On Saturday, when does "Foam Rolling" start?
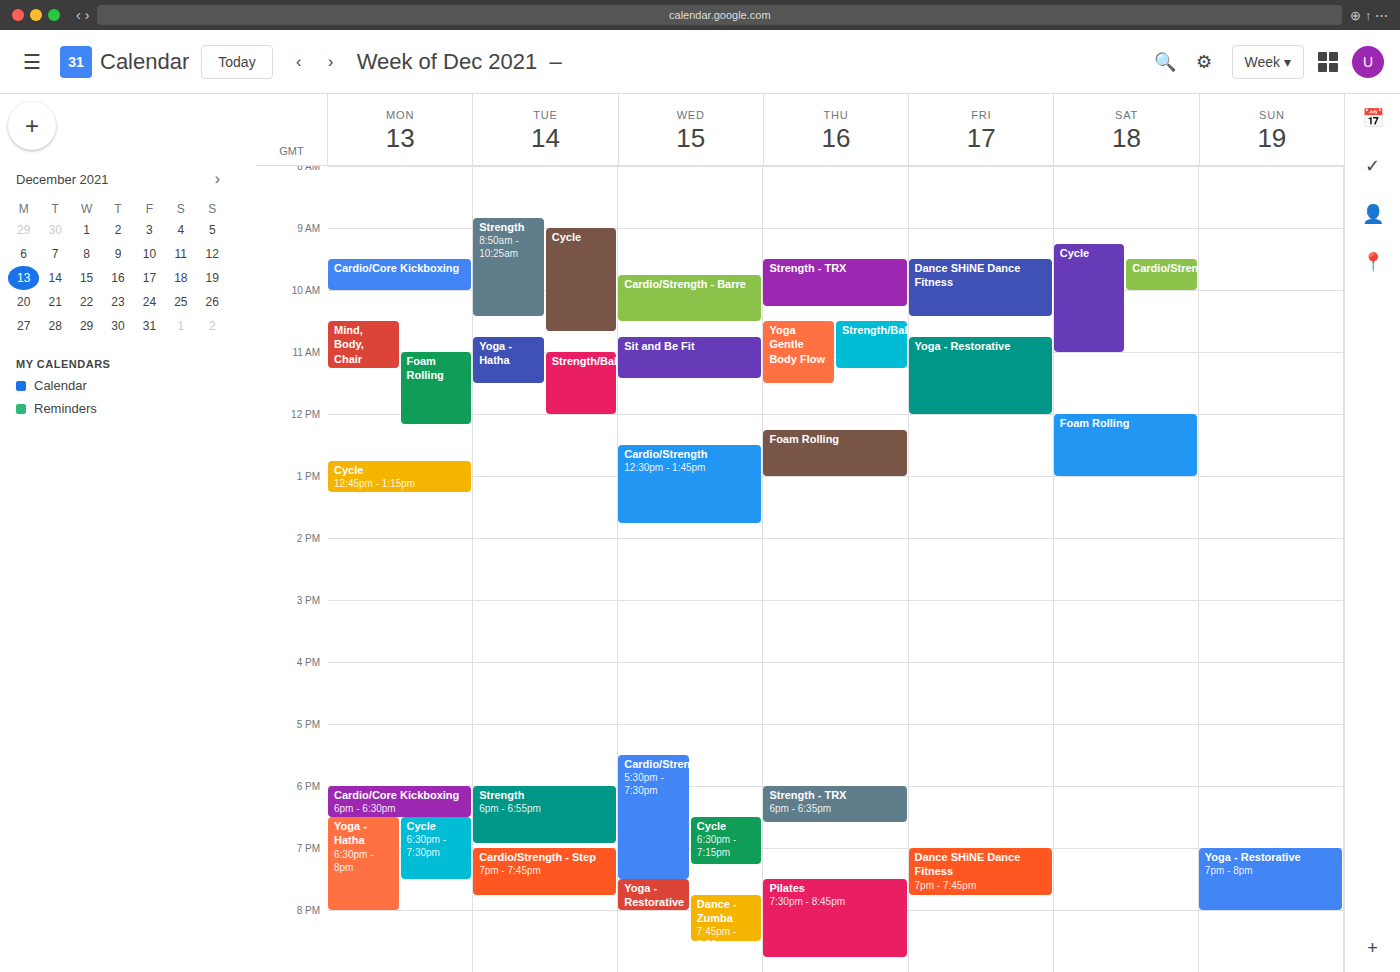
12:00